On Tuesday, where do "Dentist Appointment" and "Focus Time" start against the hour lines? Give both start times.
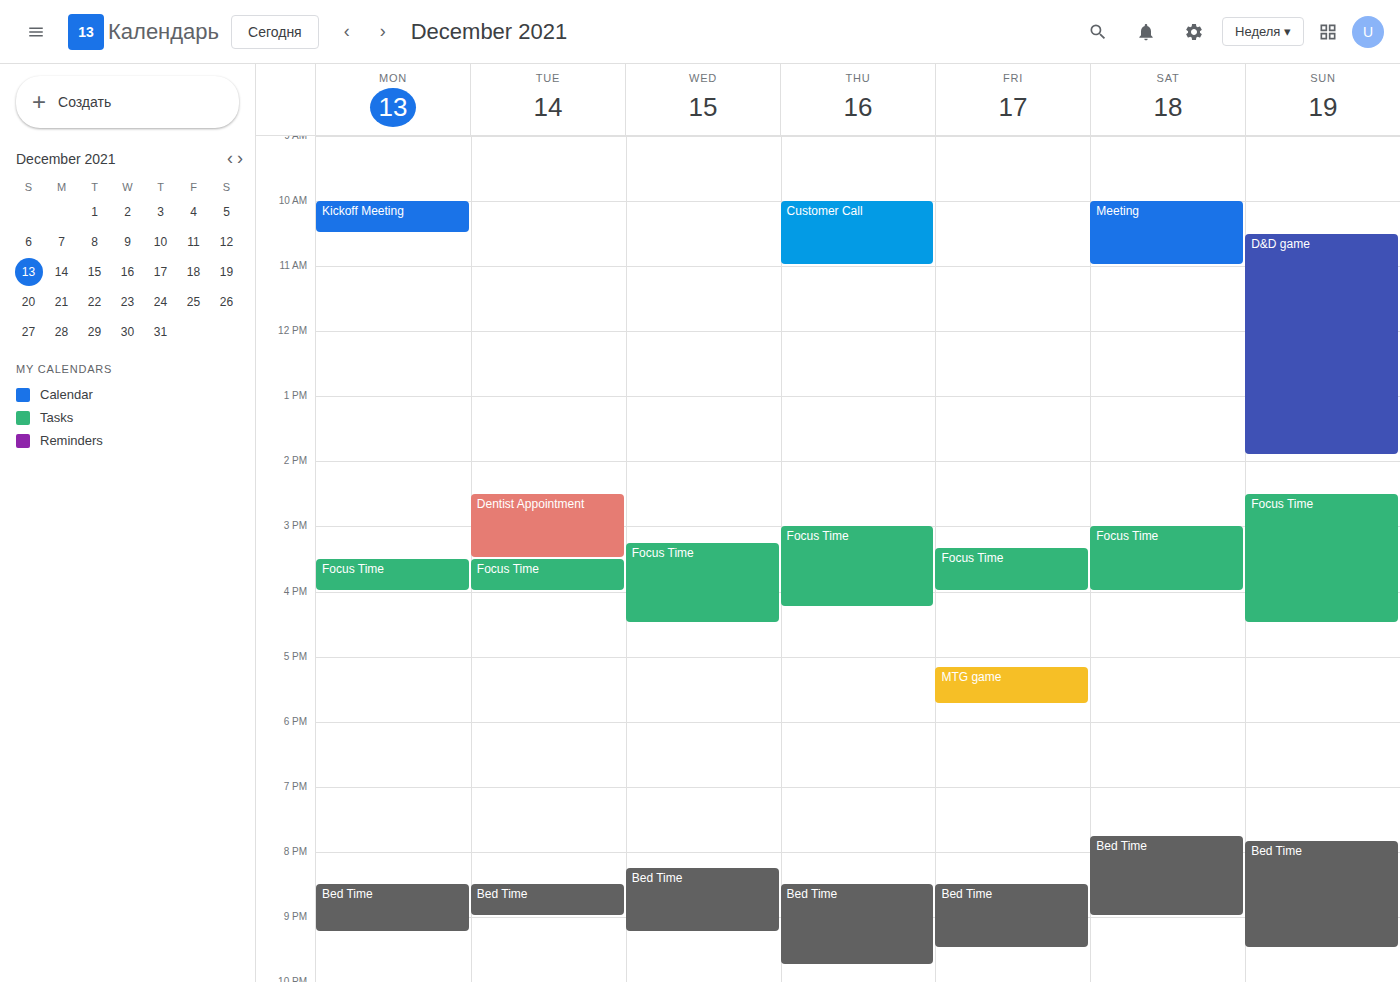
"Dentist Appointment": 2:30 PM, halfway between the 2 PM and 3 PM lines. "Focus Time": 3:30 PM, halfway between the 3 PM and 4 PM lines.